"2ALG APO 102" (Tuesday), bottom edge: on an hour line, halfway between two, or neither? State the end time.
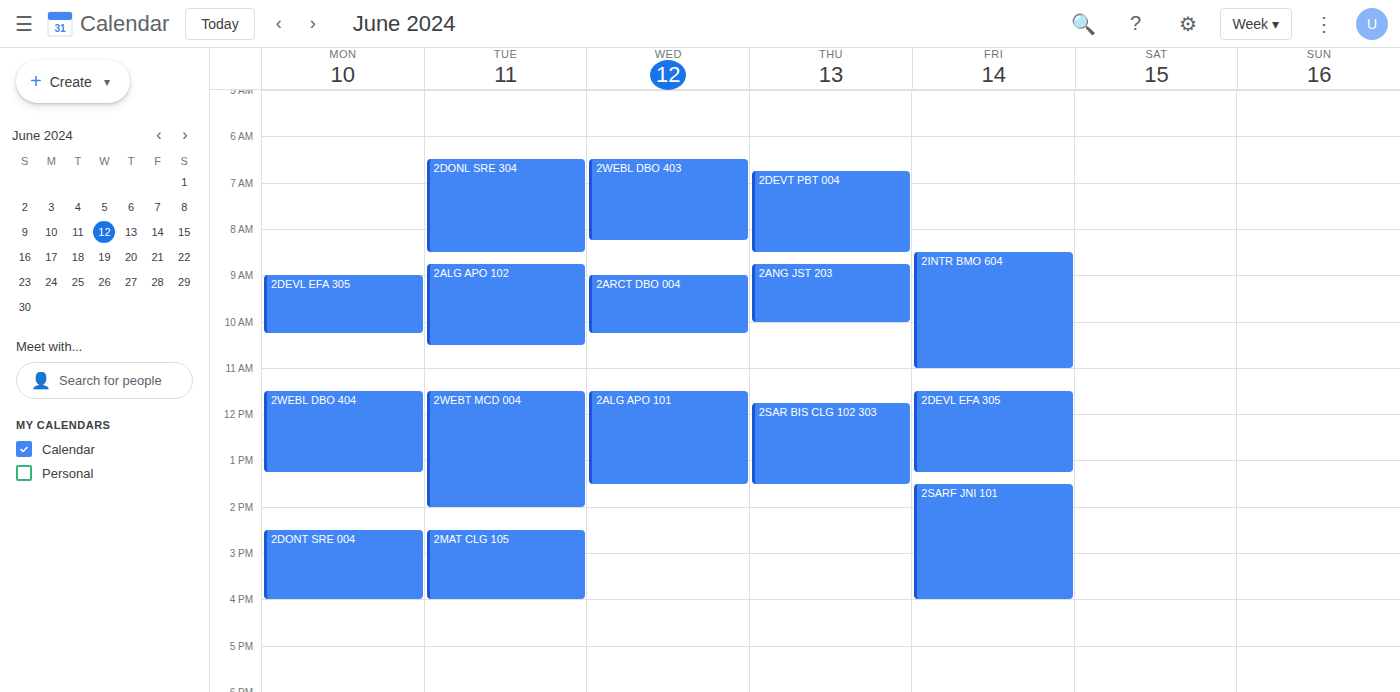
10:30 AM -- halfway between the 10 AM and 11 AM lines.